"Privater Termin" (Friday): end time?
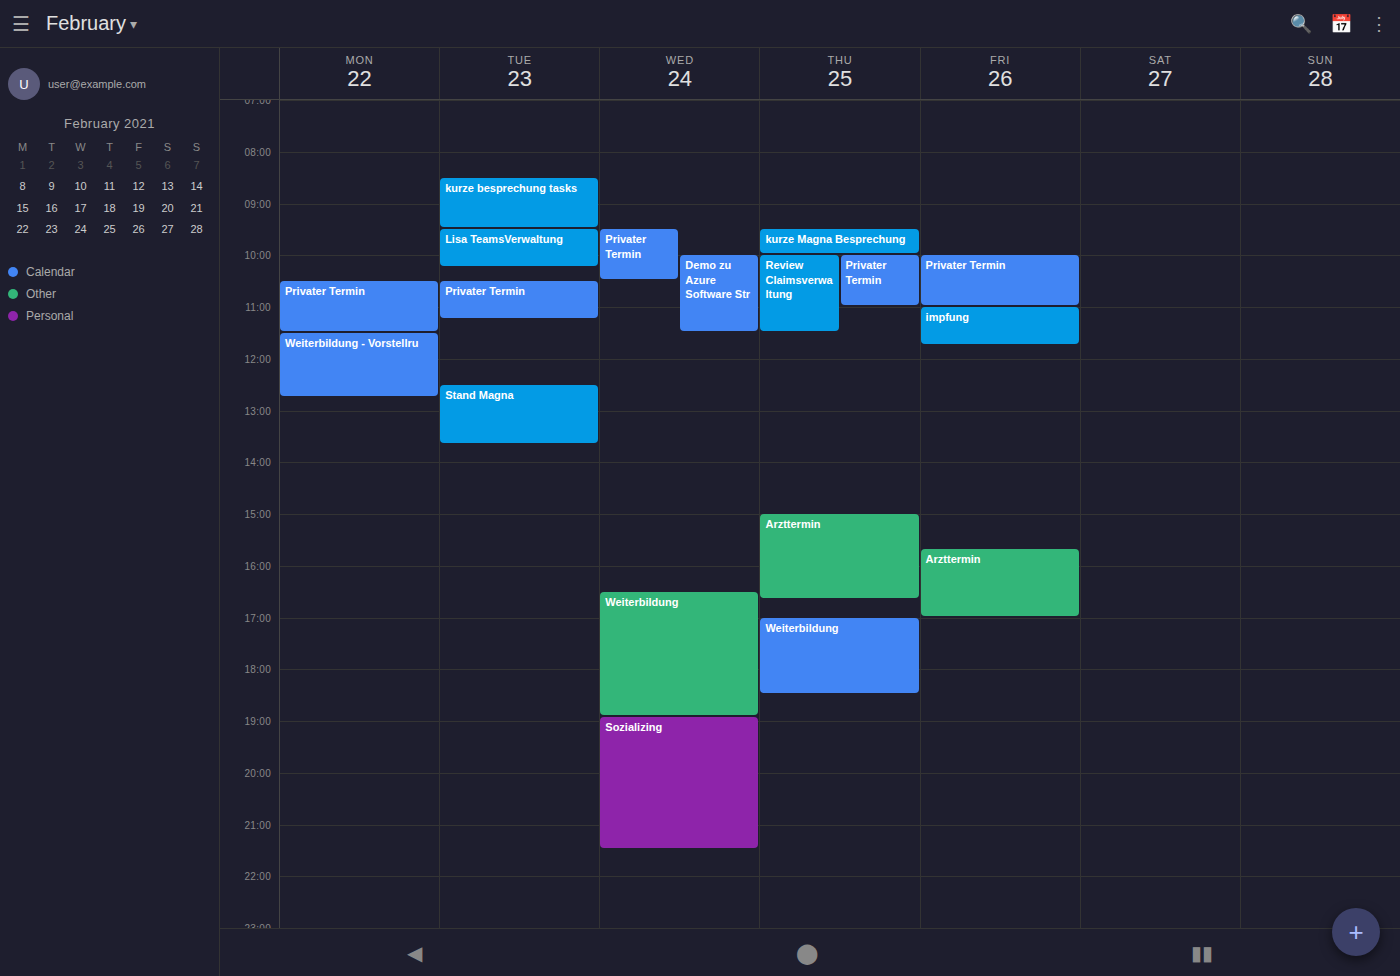
11:00 AM